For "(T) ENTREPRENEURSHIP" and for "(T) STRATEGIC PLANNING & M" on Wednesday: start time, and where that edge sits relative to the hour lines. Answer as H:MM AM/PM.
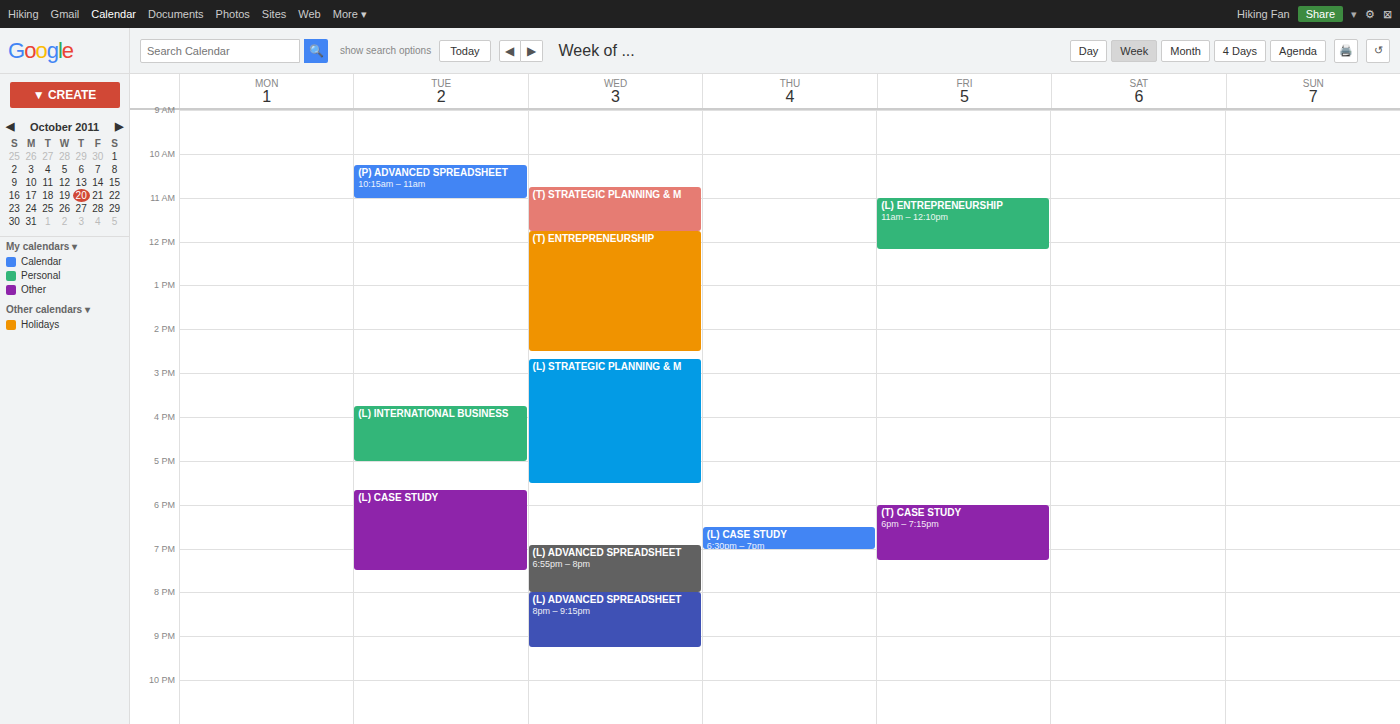
"(T) ENTREPRENEURSHIP": 11:45 AM, neither: three quarters of the way from the 11 AM line to the 12 PM line. "(T) STRATEGIC PLANNING & M": 10:45 AM, neither: three quarters of the way from the 10 AM line to the 11 AM line.